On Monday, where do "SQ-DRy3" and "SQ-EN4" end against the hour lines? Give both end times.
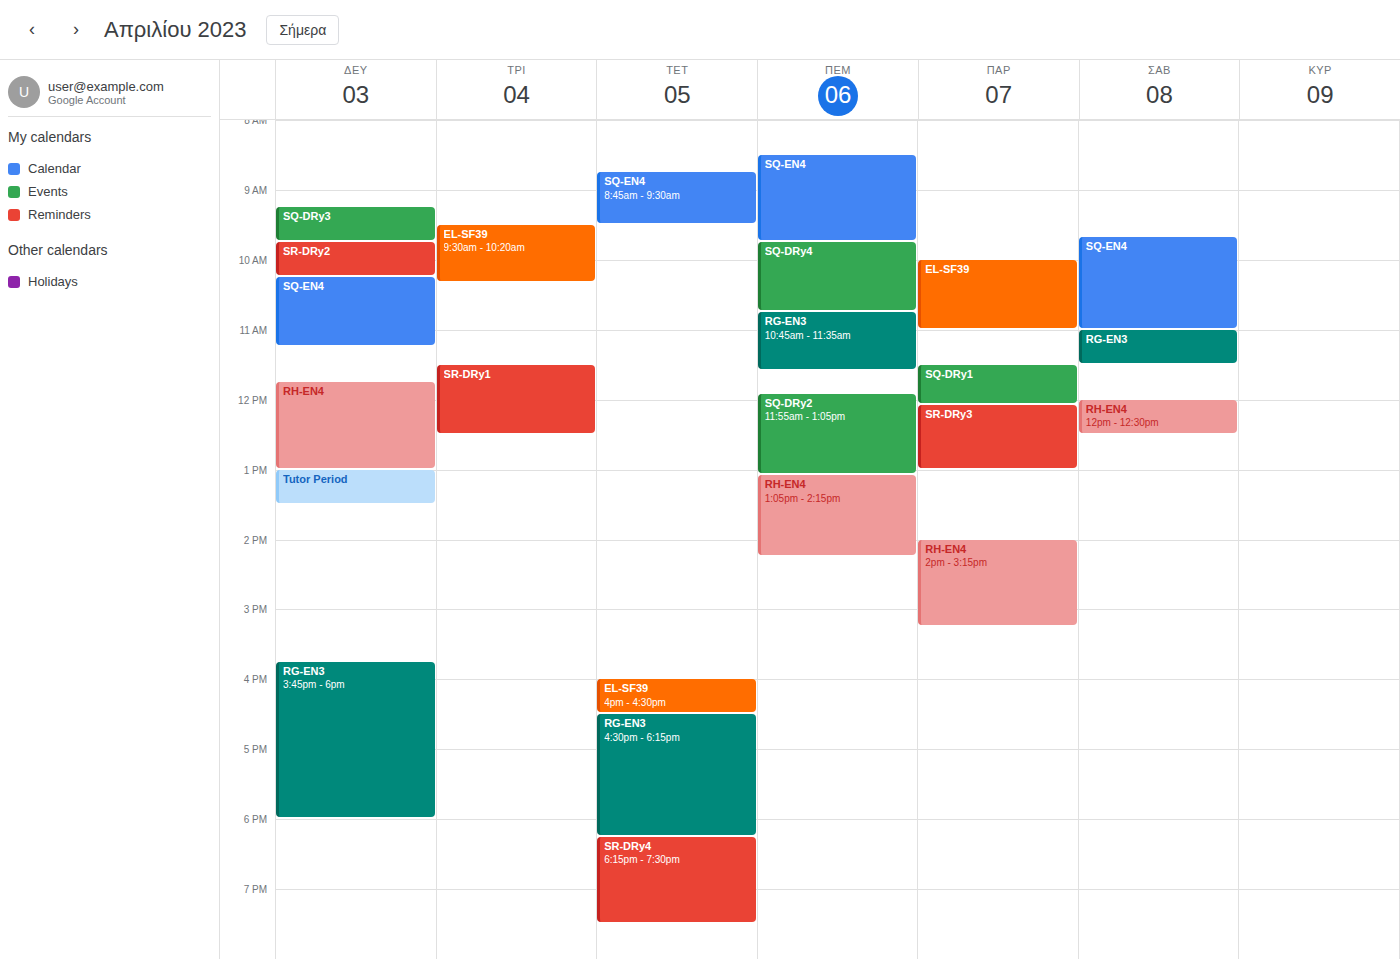
"SQ-DRy3": 9:45 AM, neither: three quarters of the way from the 9 AM line to the 10 AM line. "SQ-EN4": 11:15 AM, neither: a quarter of the way from the 11 AM line to the 12 PM line.